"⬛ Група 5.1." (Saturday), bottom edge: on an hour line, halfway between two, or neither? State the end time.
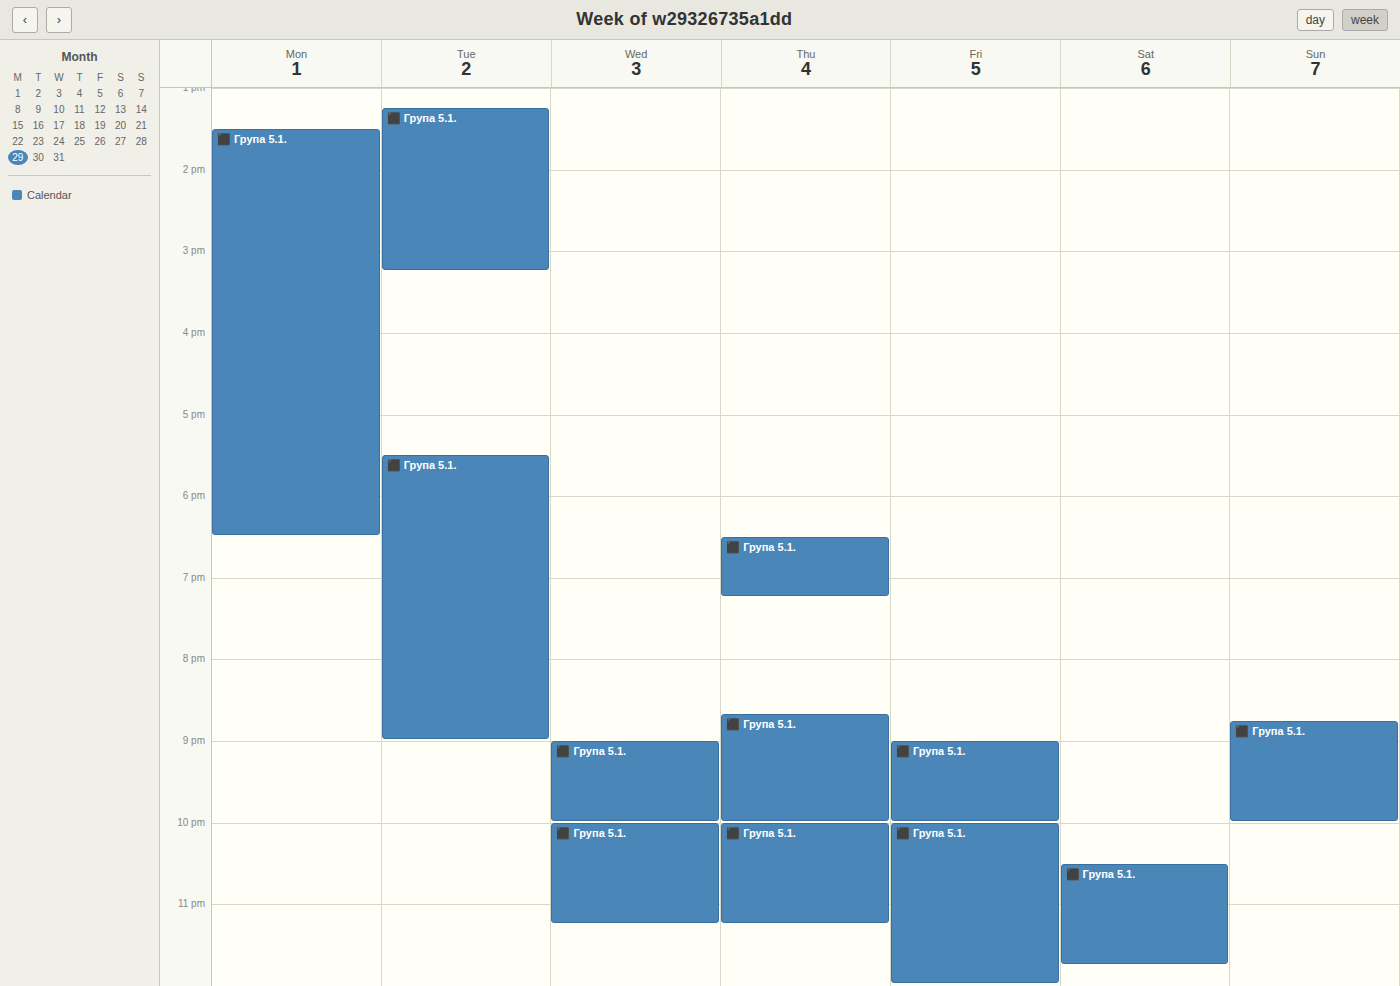
11:45 PM -- neither: three quarters of the way from the 11 PM line to the 12 AM line.